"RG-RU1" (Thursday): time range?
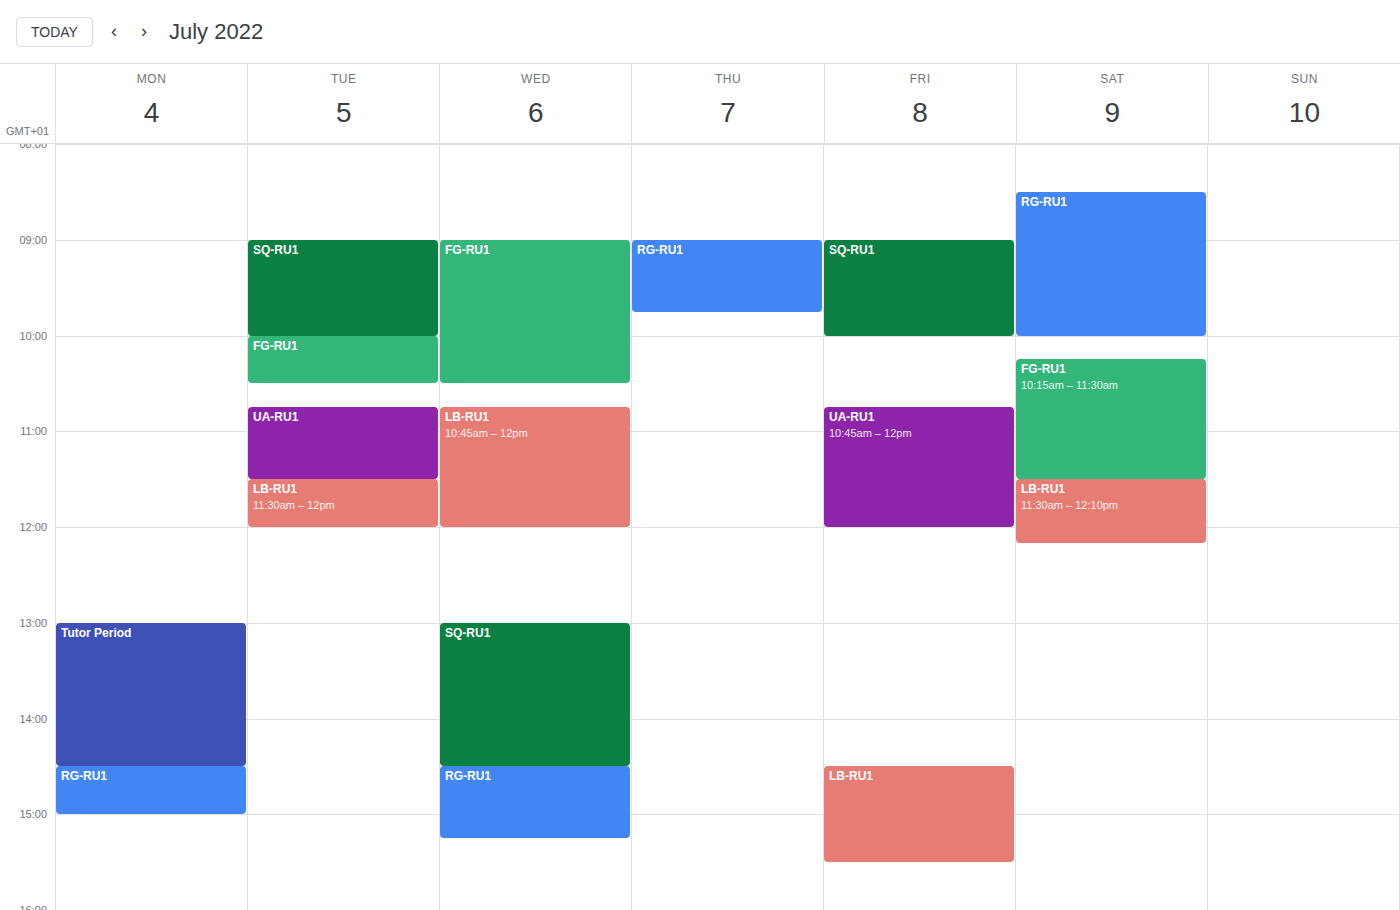
09:00 to 09:45